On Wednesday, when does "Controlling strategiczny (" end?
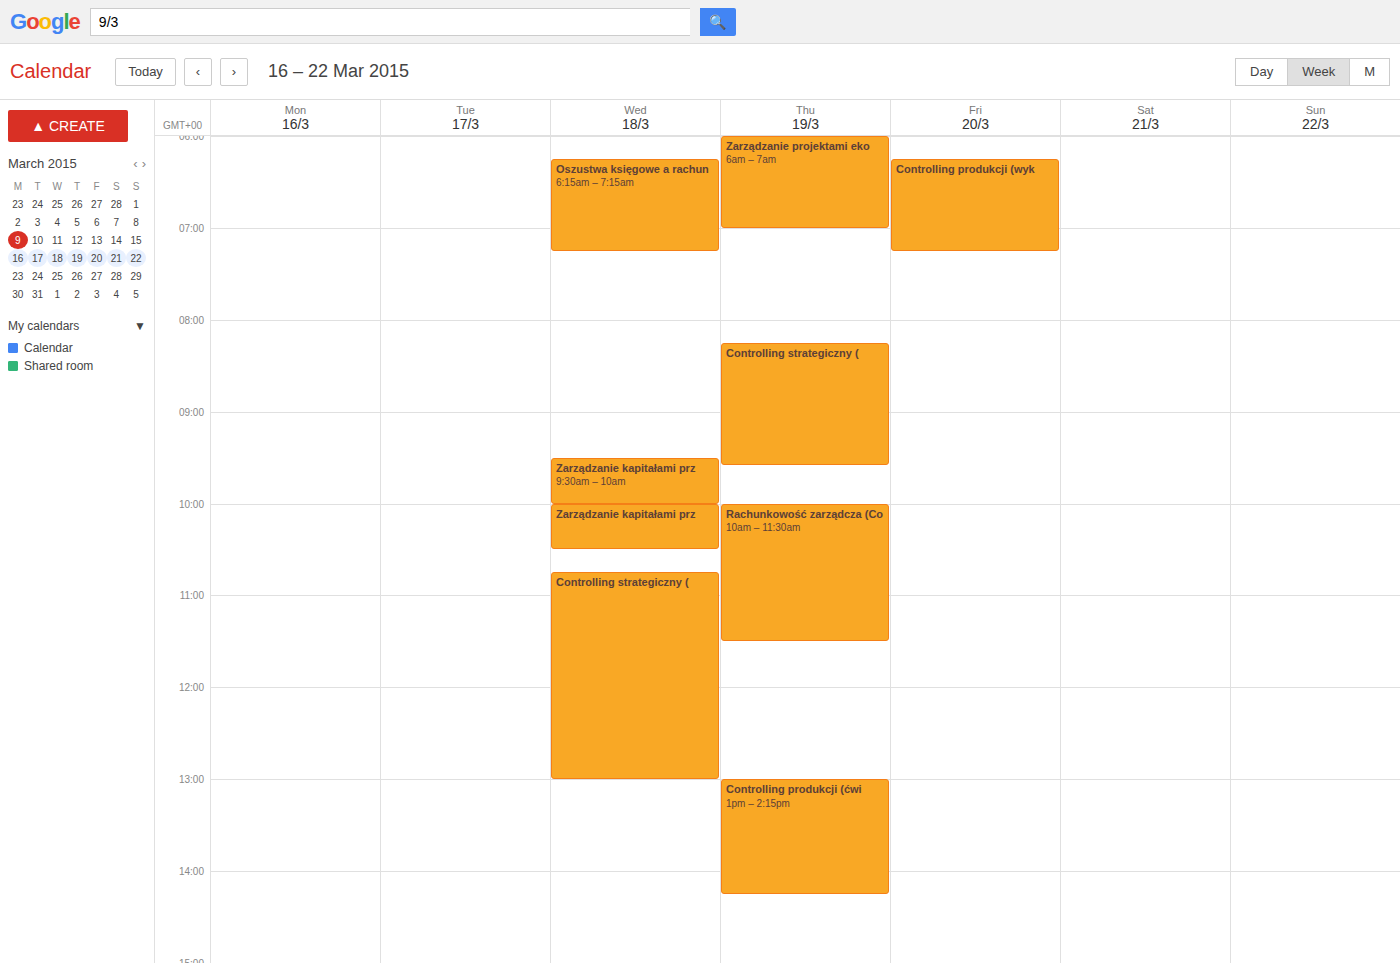
1:00 PM